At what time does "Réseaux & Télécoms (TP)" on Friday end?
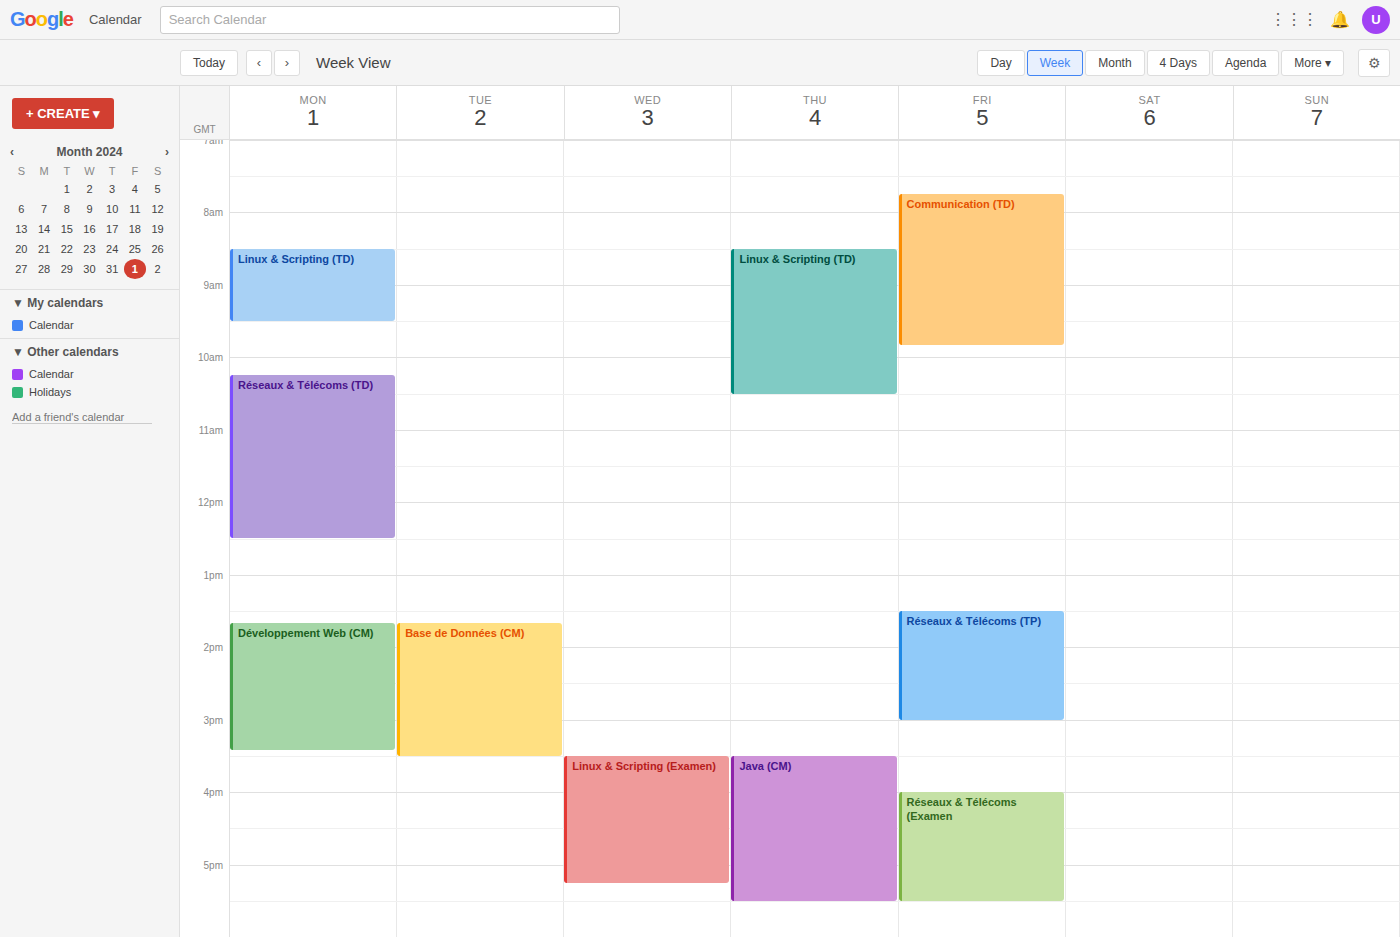
3:00 PM